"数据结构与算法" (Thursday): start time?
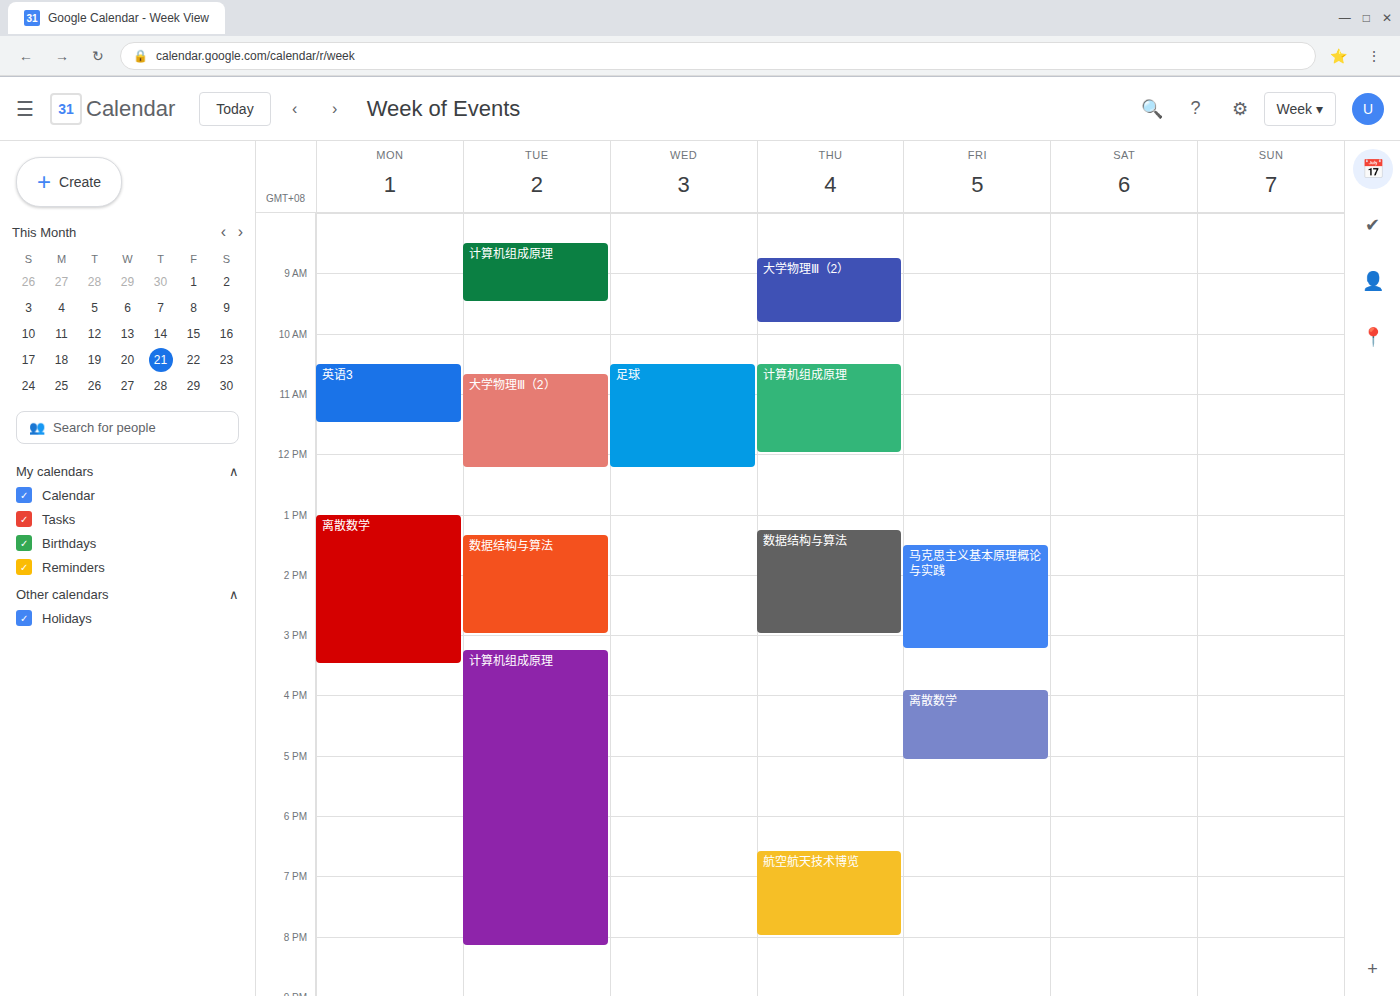
1:15 PM